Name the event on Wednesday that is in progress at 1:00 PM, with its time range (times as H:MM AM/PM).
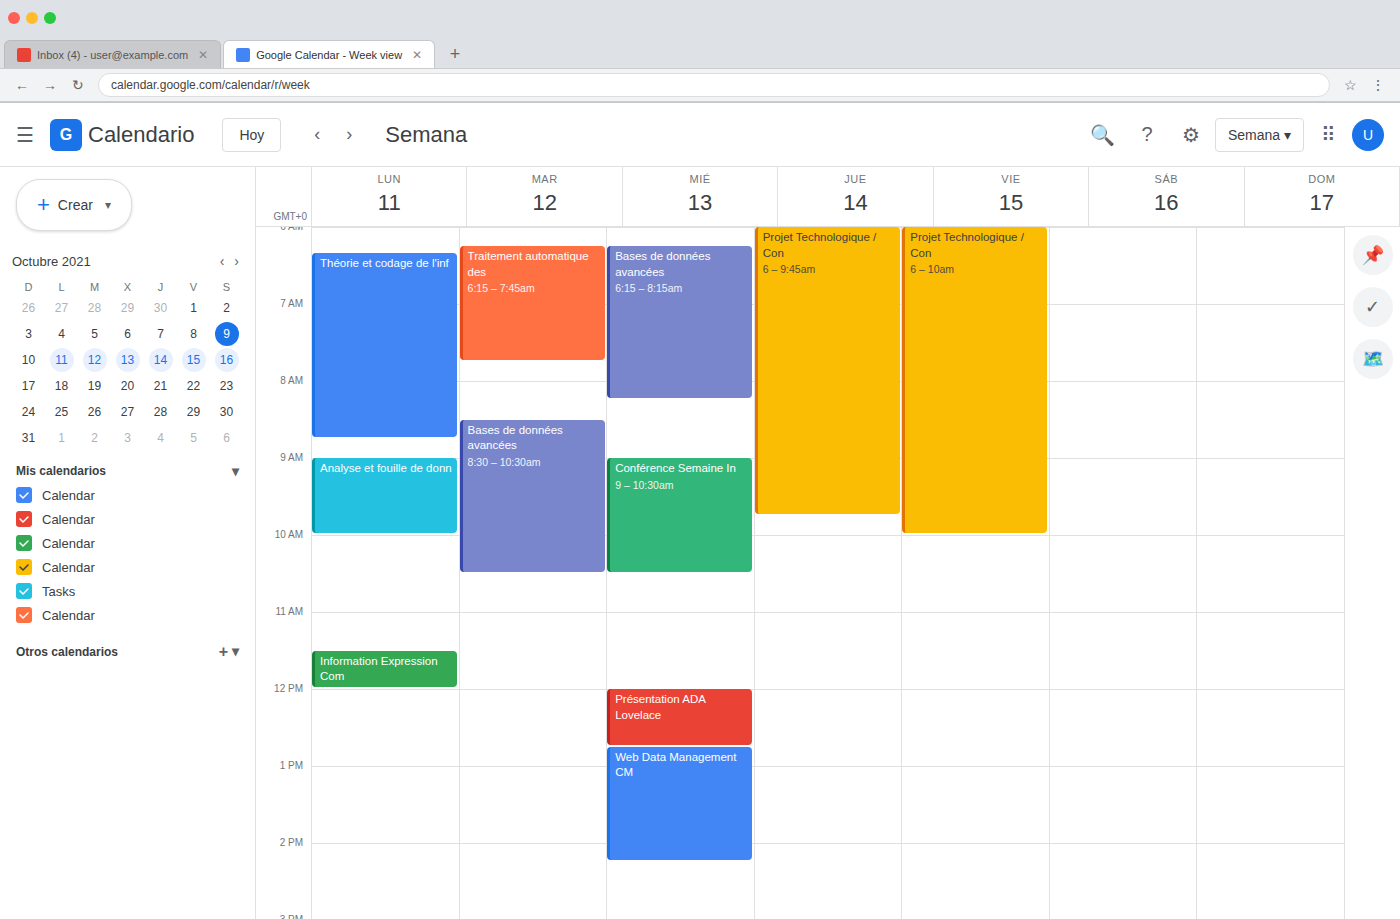
"Web Data Management CM", 12:45 PM to 2:15 PM